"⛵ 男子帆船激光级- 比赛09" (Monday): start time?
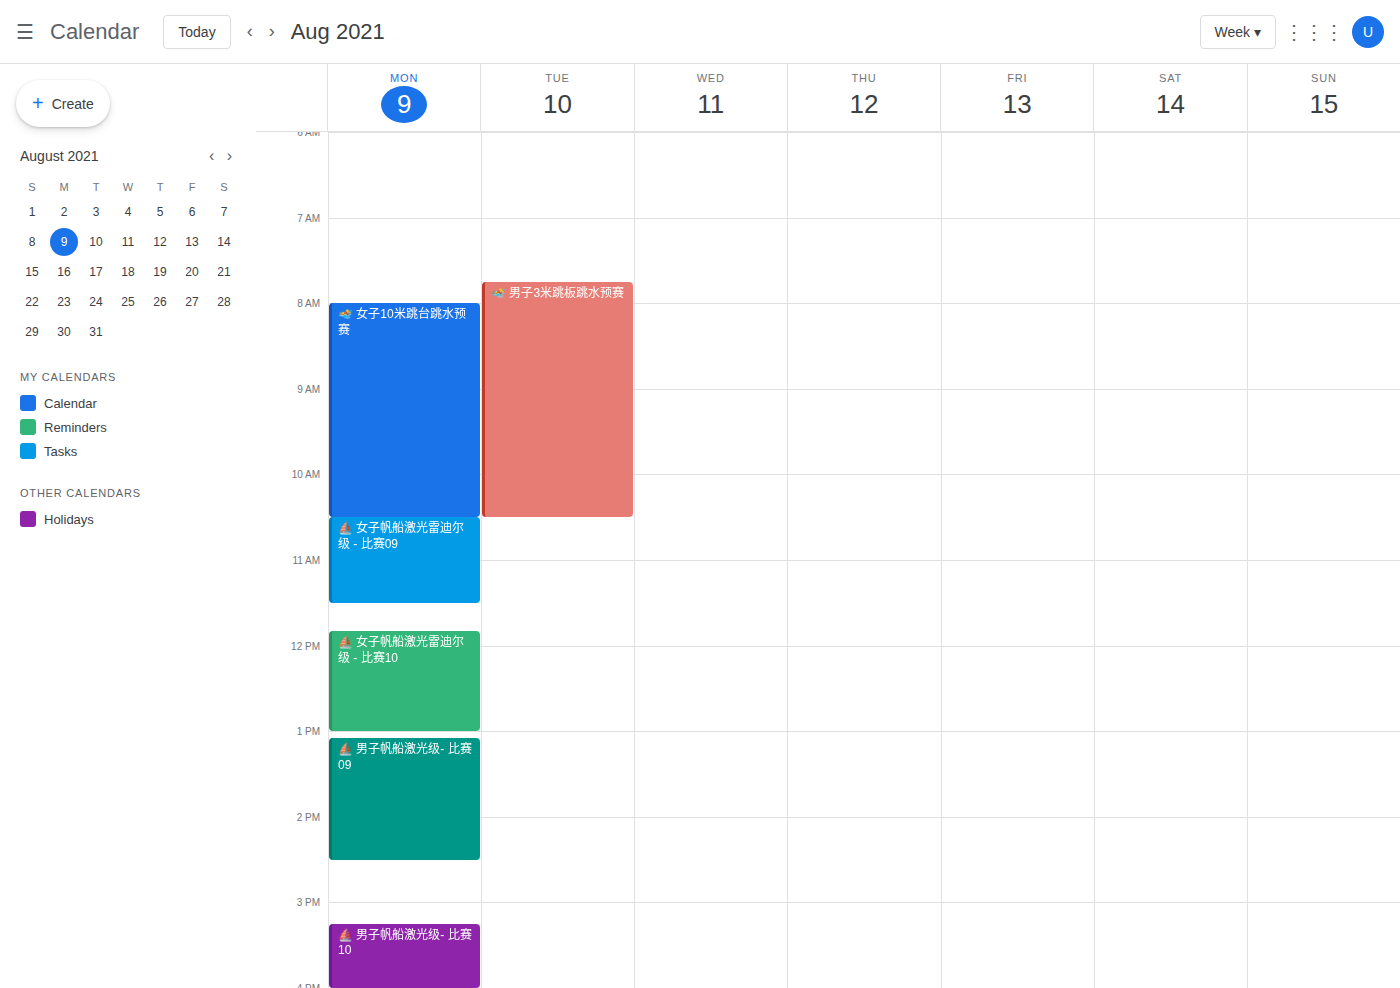
1:05 PM